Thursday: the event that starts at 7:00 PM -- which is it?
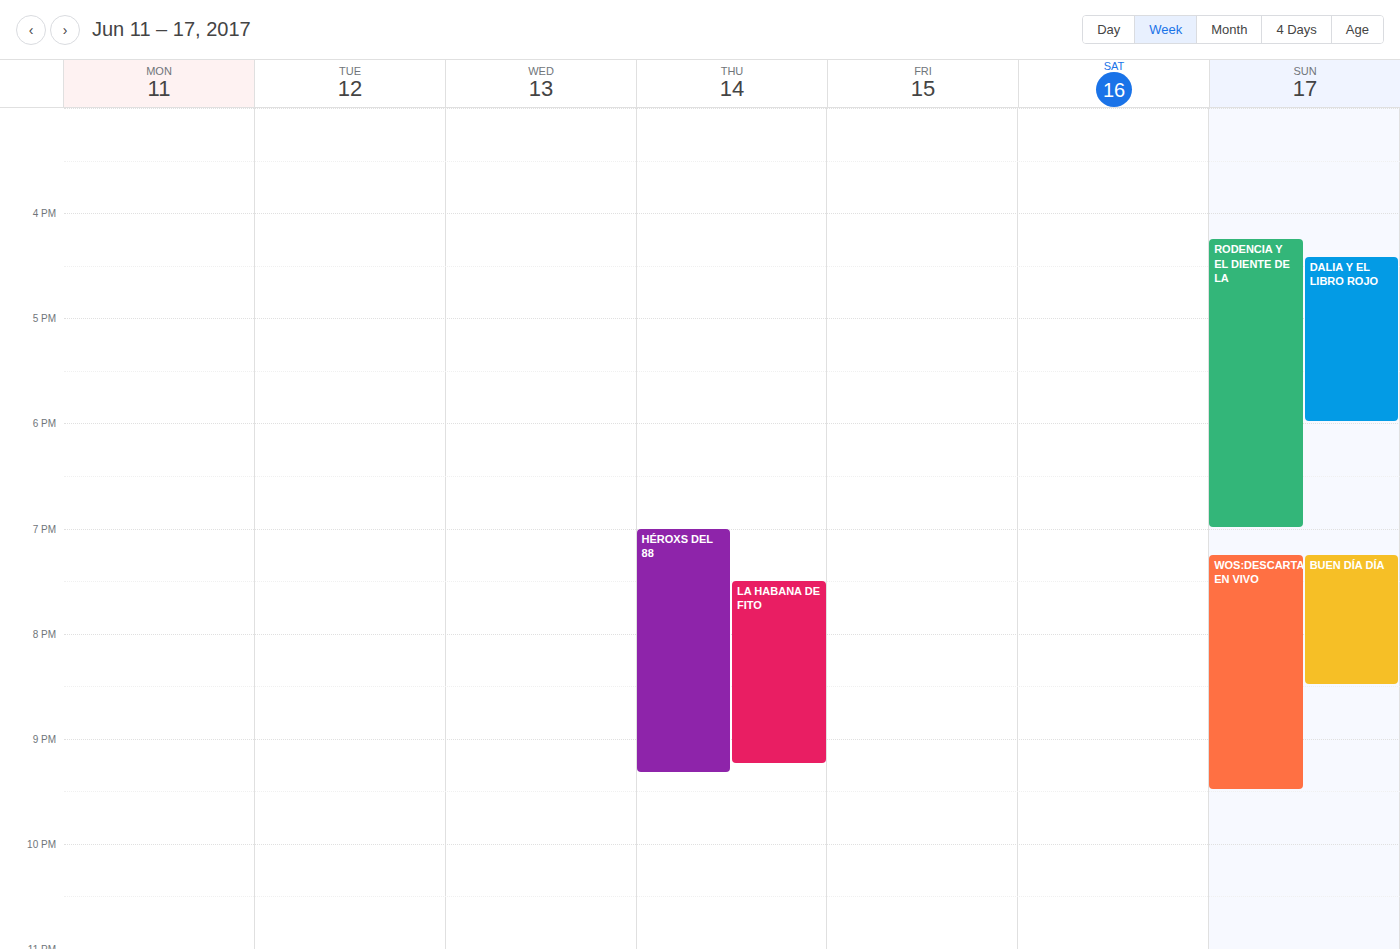
"HÉROXS DEL 88"